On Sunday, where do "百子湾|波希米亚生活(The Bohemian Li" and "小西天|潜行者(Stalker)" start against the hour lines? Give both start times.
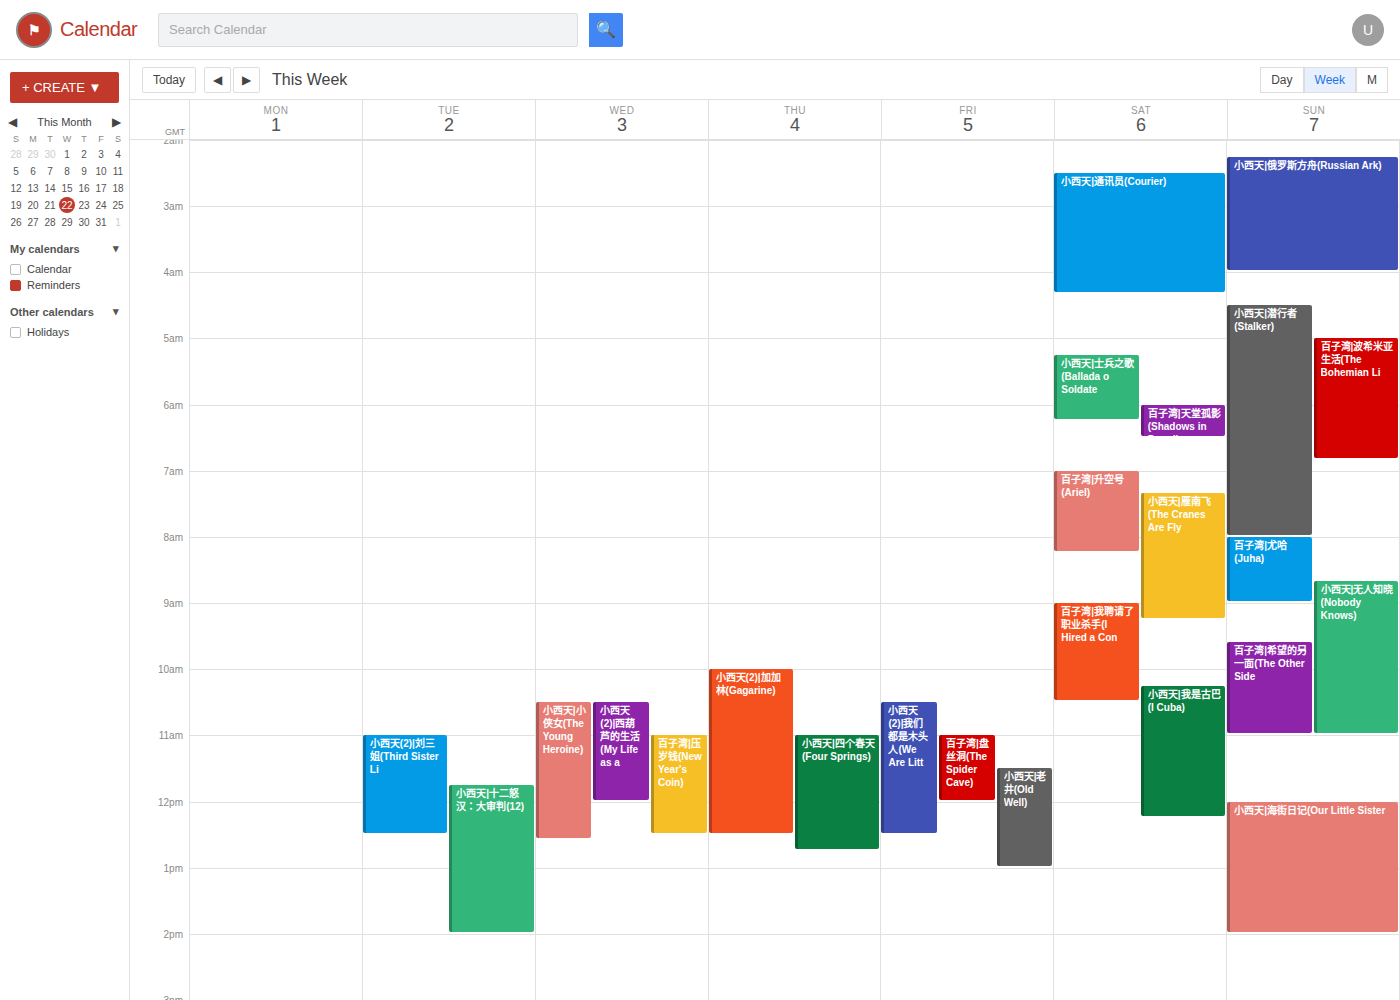
"百子湾|波希米亚生活(The Bohemian Li": 5:00 AM, exactly on the 5 AM line. "小西天|潜行者(Stalker)": 4:30 AM, halfway between the 4 AM and 5 AM lines.